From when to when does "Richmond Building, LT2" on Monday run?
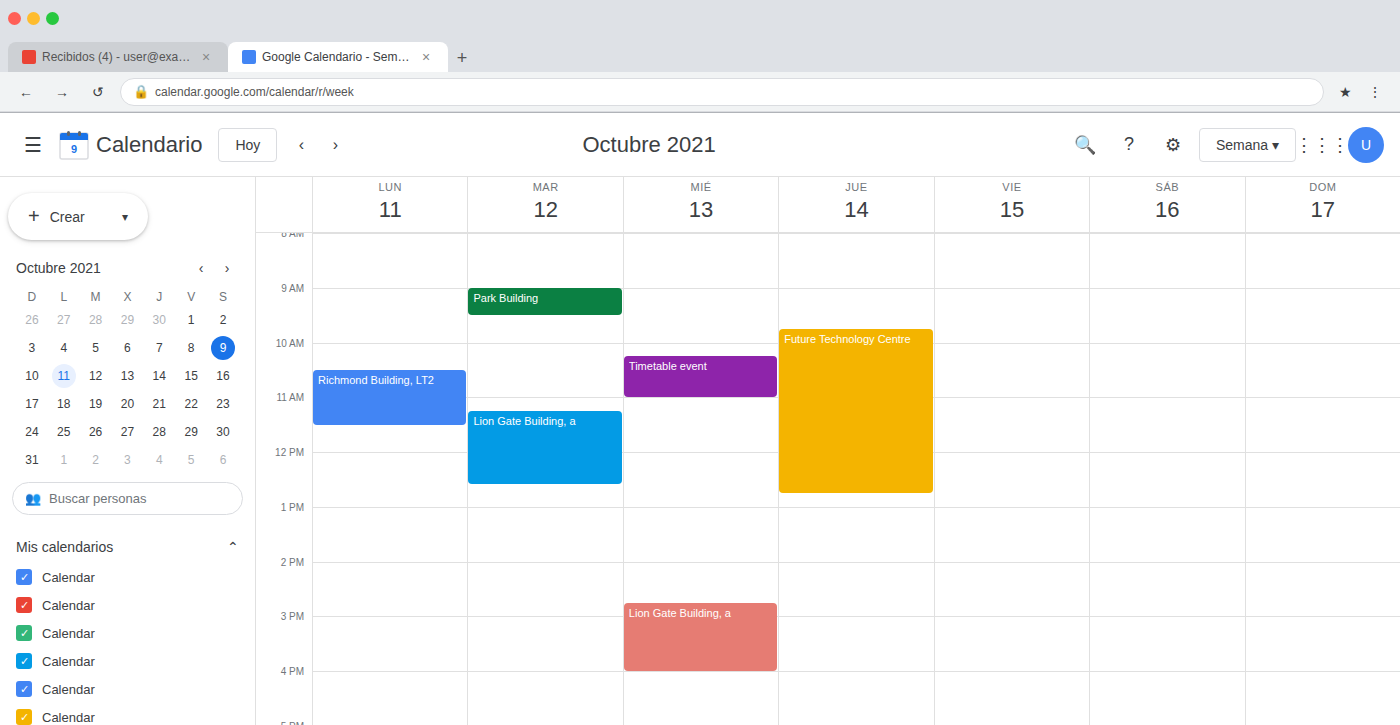
10:30 to 11:30